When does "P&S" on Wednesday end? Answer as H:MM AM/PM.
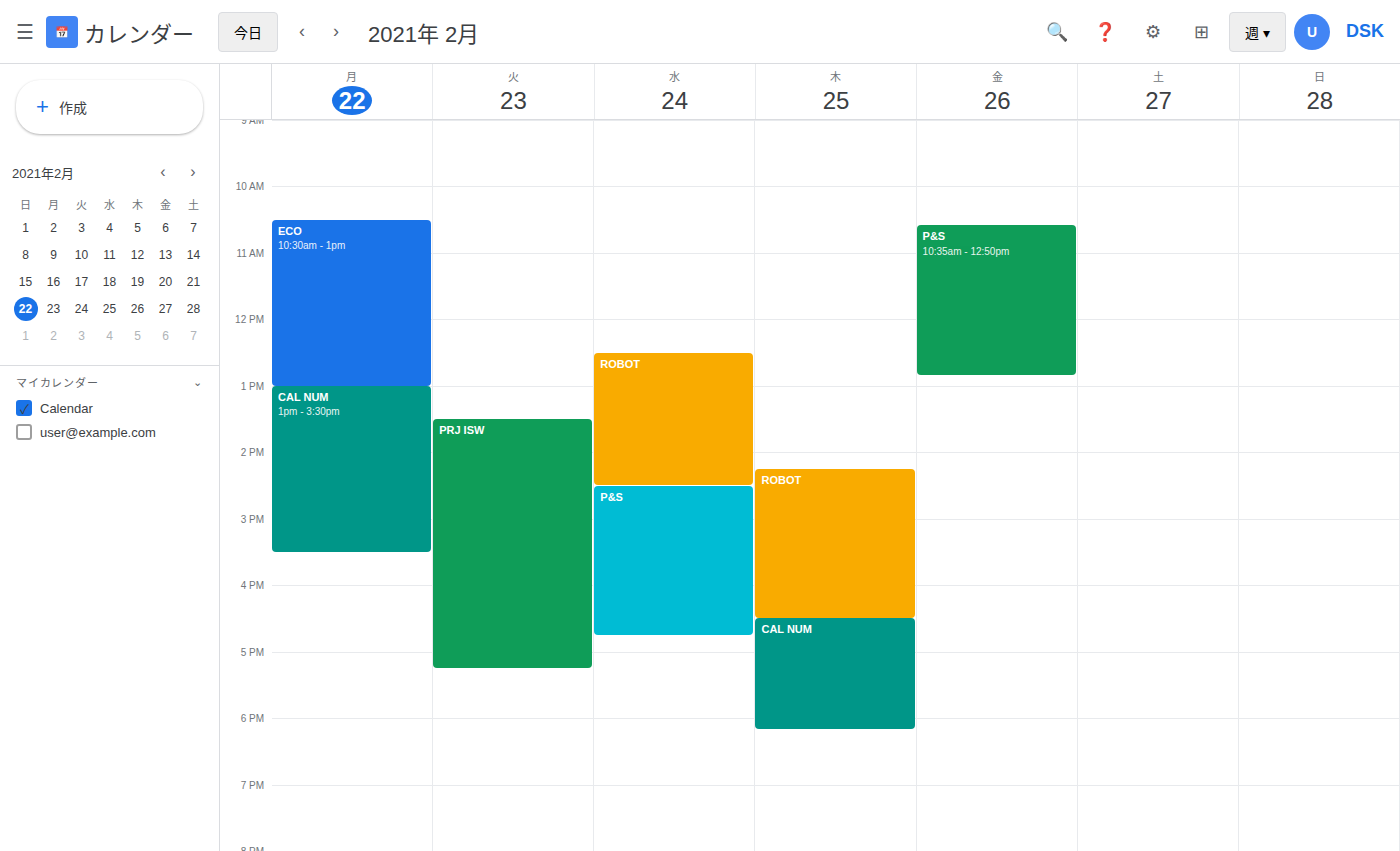
4:45 PM